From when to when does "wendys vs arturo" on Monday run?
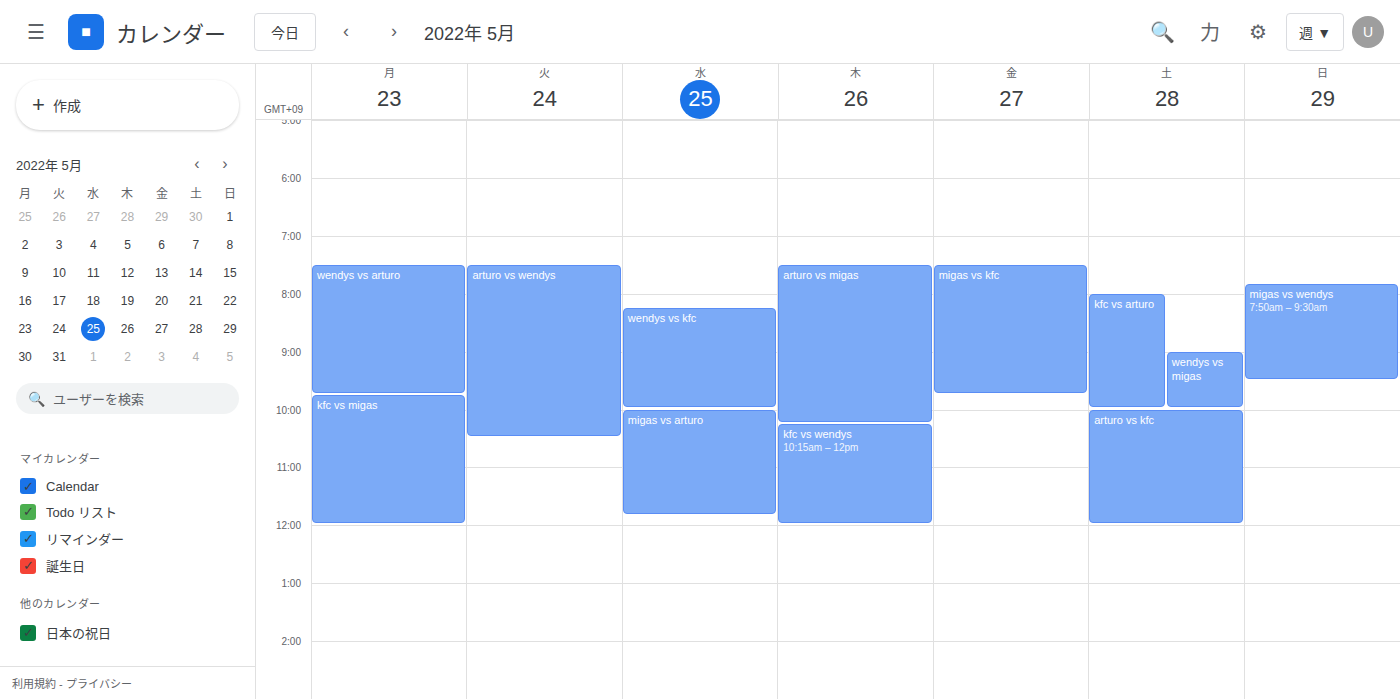
7:30 AM to 9:45 AM